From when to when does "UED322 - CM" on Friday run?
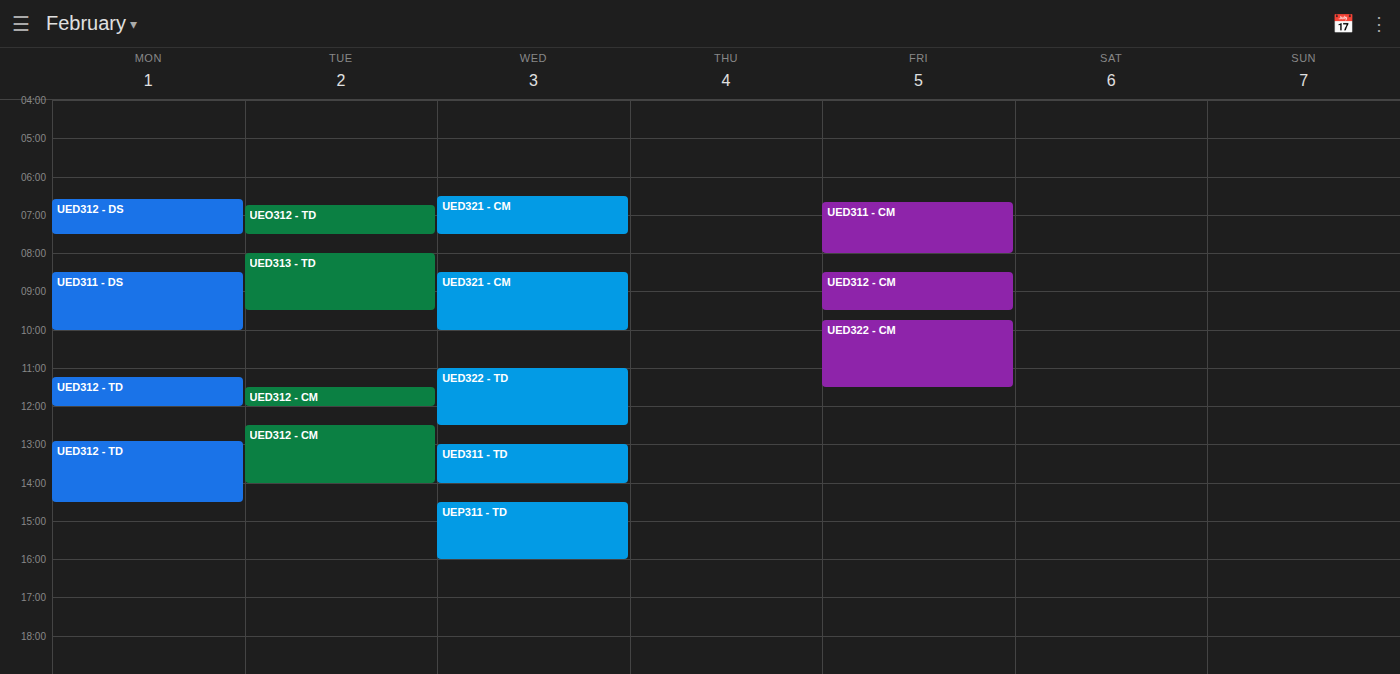
9:45 AM to 11:30 AM